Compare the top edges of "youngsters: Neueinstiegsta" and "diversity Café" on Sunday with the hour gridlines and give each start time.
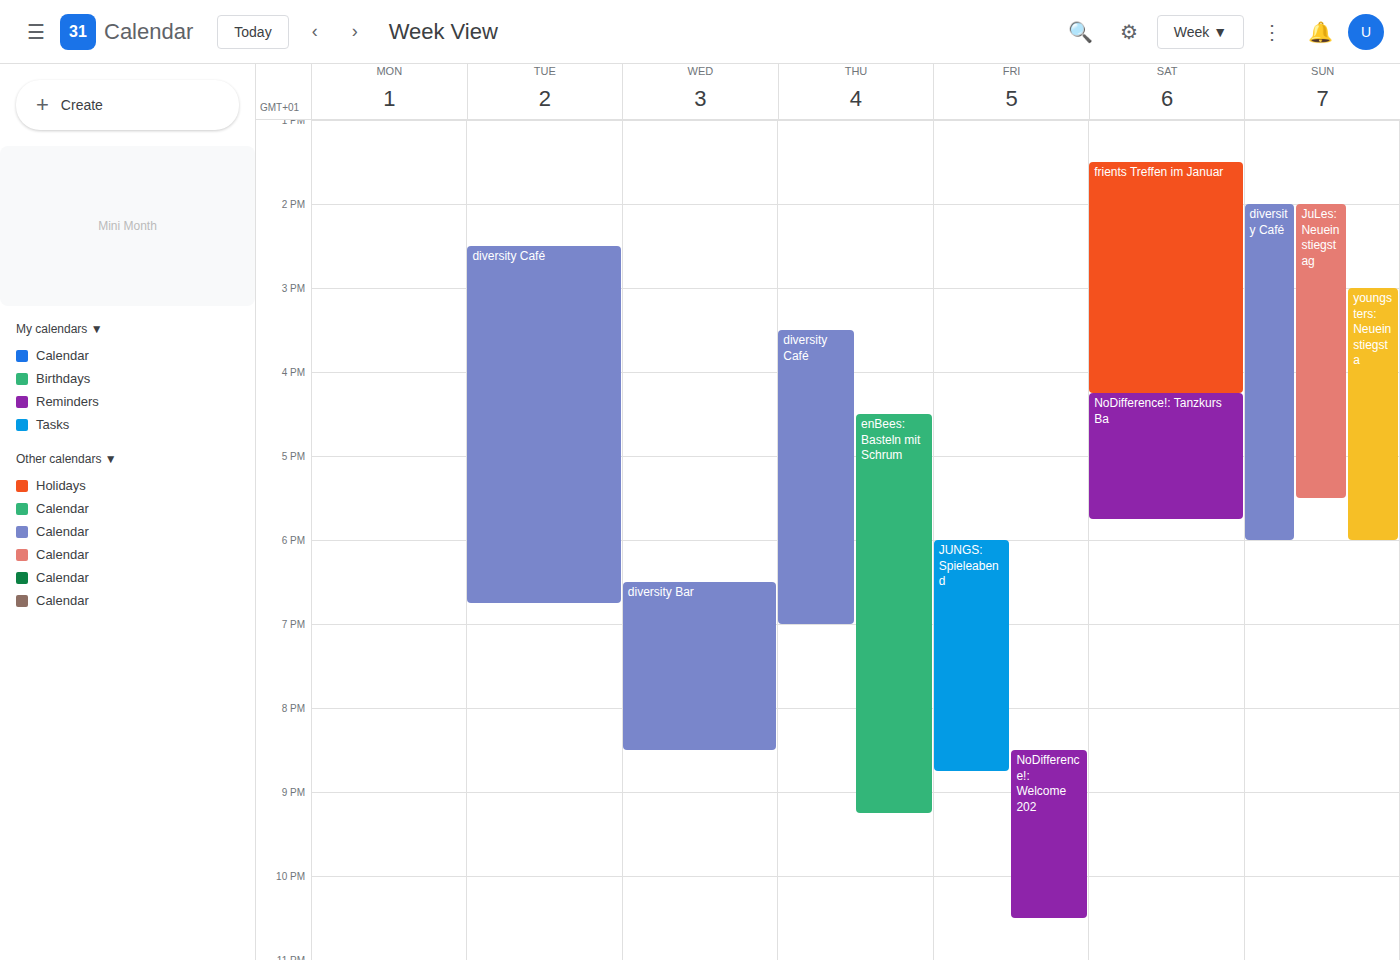
"youngsters: Neueinstiegsta": 15:00, exactly on the 15:00 line. "diversity Café": 14:00, exactly on the 14:00 line.